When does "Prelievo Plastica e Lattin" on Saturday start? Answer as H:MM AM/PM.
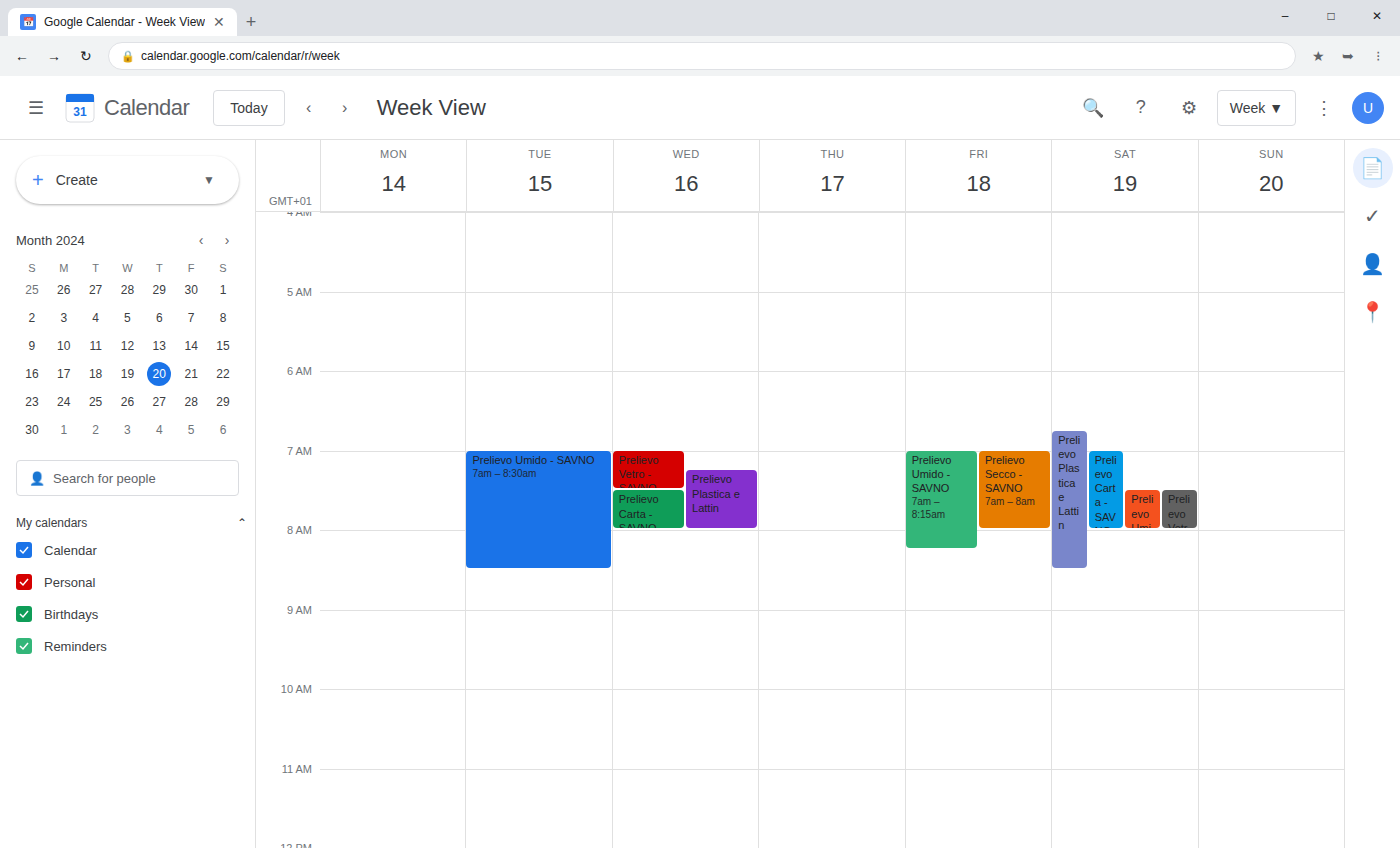
6:45 AM